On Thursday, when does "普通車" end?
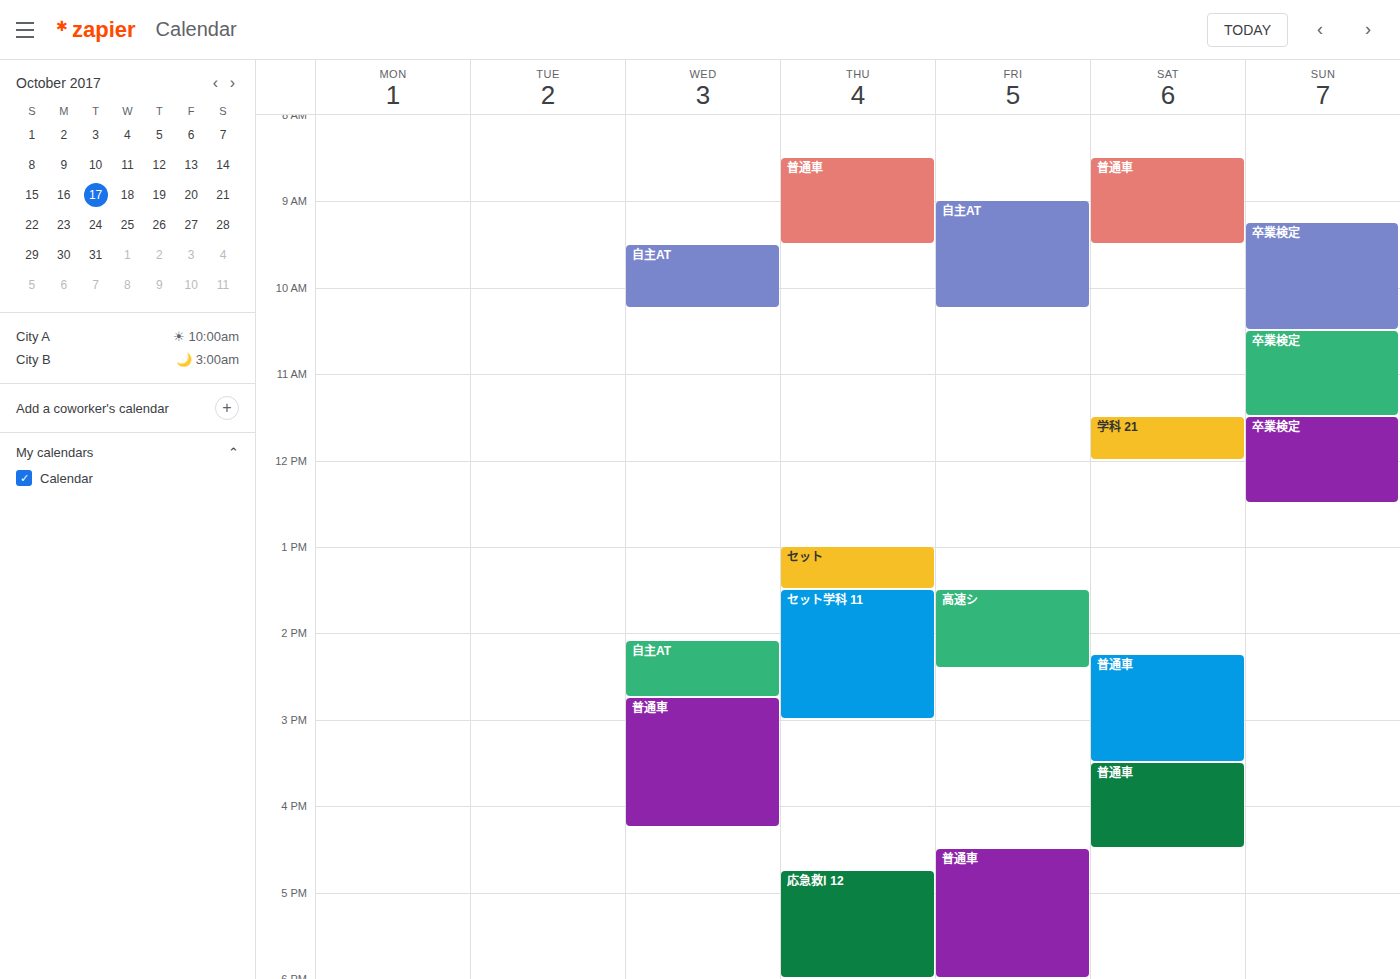
9:30 AM